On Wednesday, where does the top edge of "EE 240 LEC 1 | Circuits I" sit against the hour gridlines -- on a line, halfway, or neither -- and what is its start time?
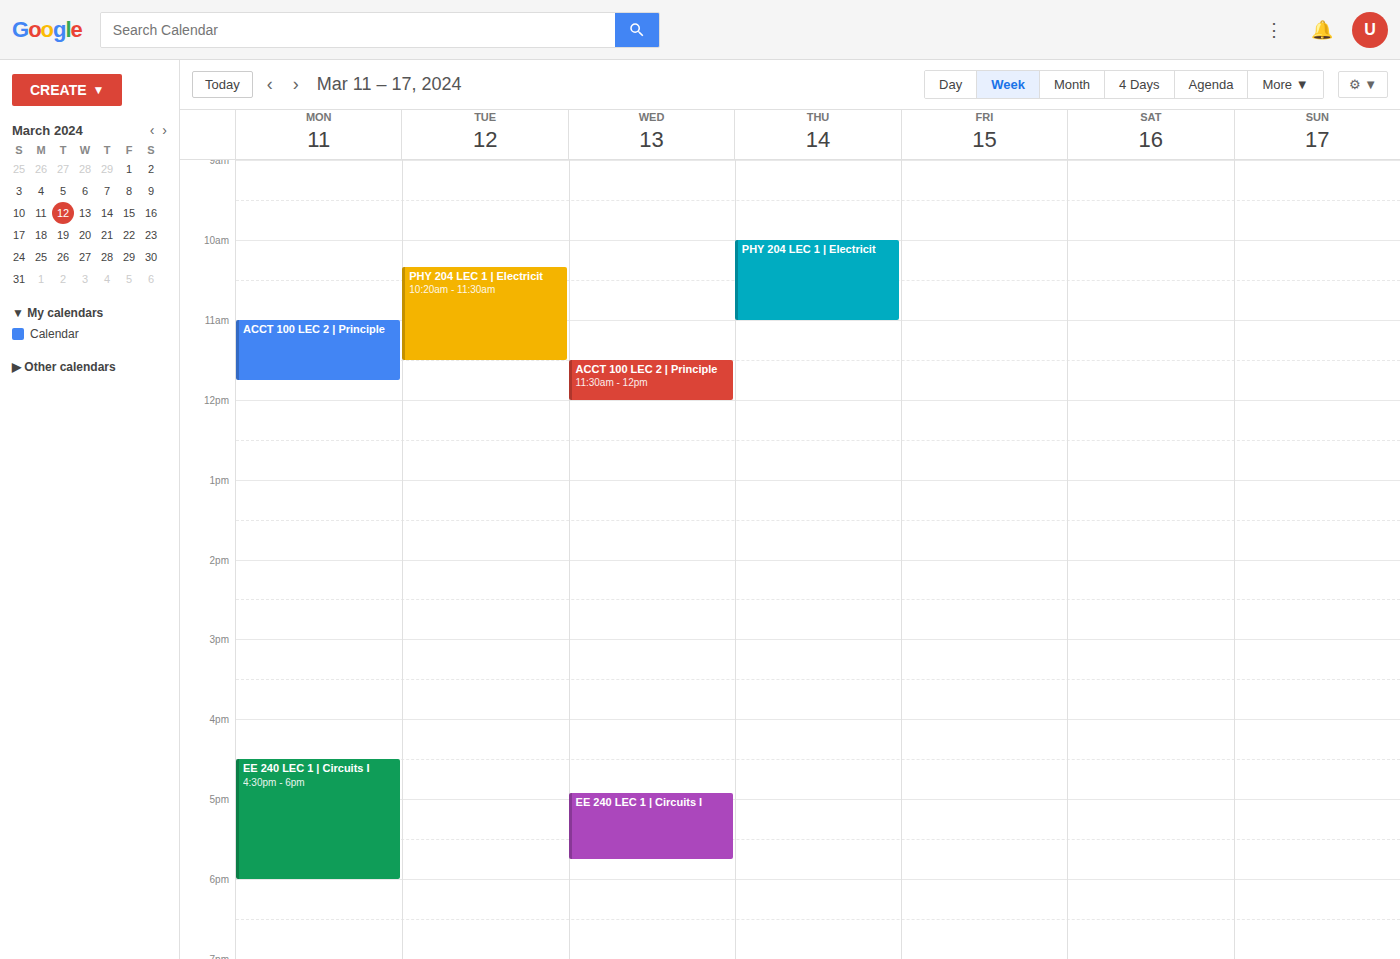
4:55 PM -- neither: 55 minutes below the 4 PM line and 5 minutes above the 5 PM line.